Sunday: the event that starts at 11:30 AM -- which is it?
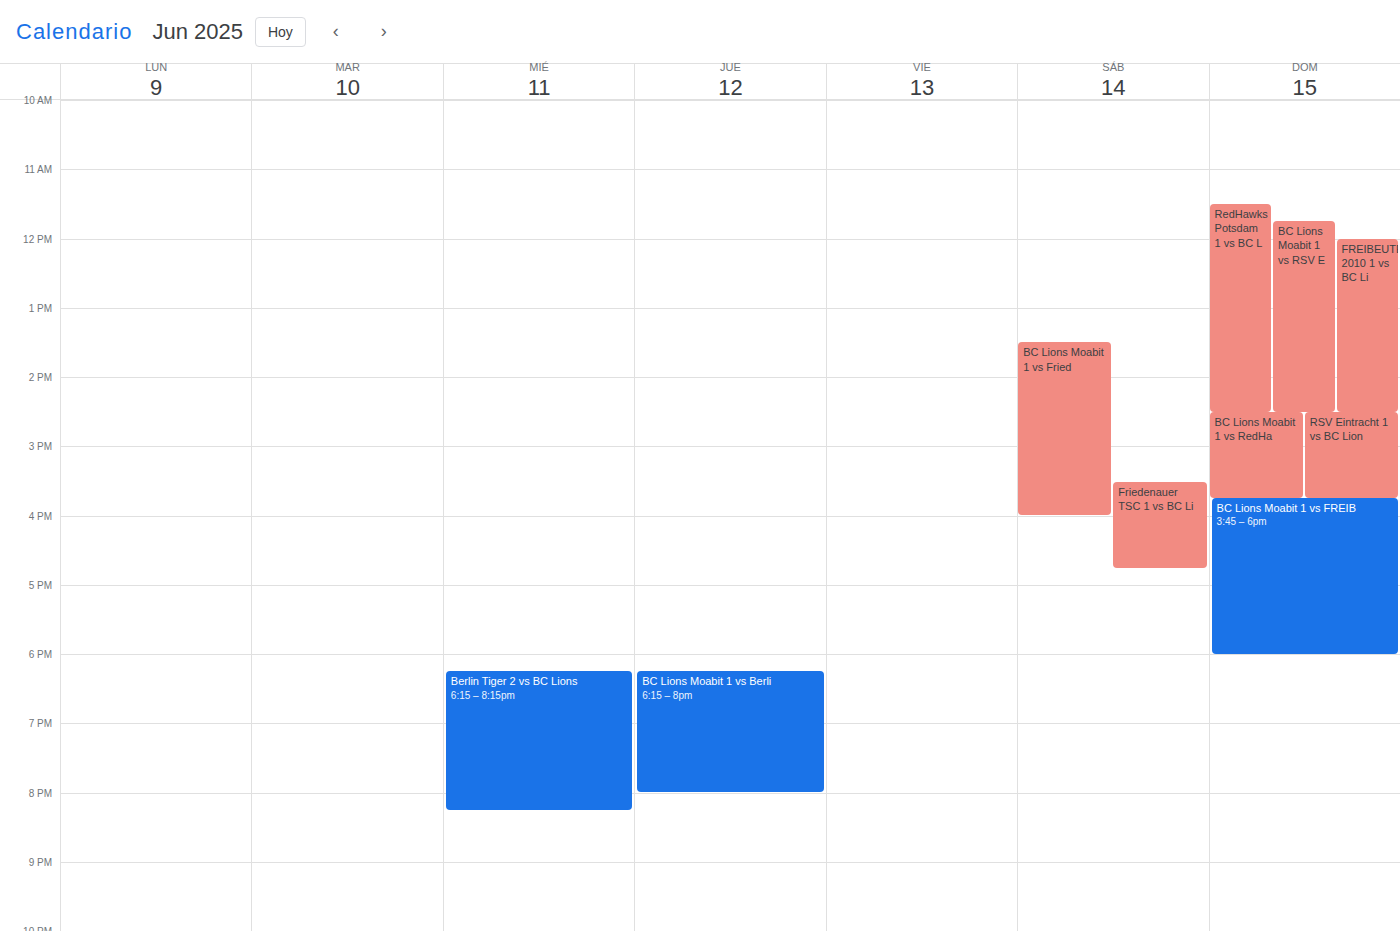
"RedHawks Potsdam 1 vs BC L"